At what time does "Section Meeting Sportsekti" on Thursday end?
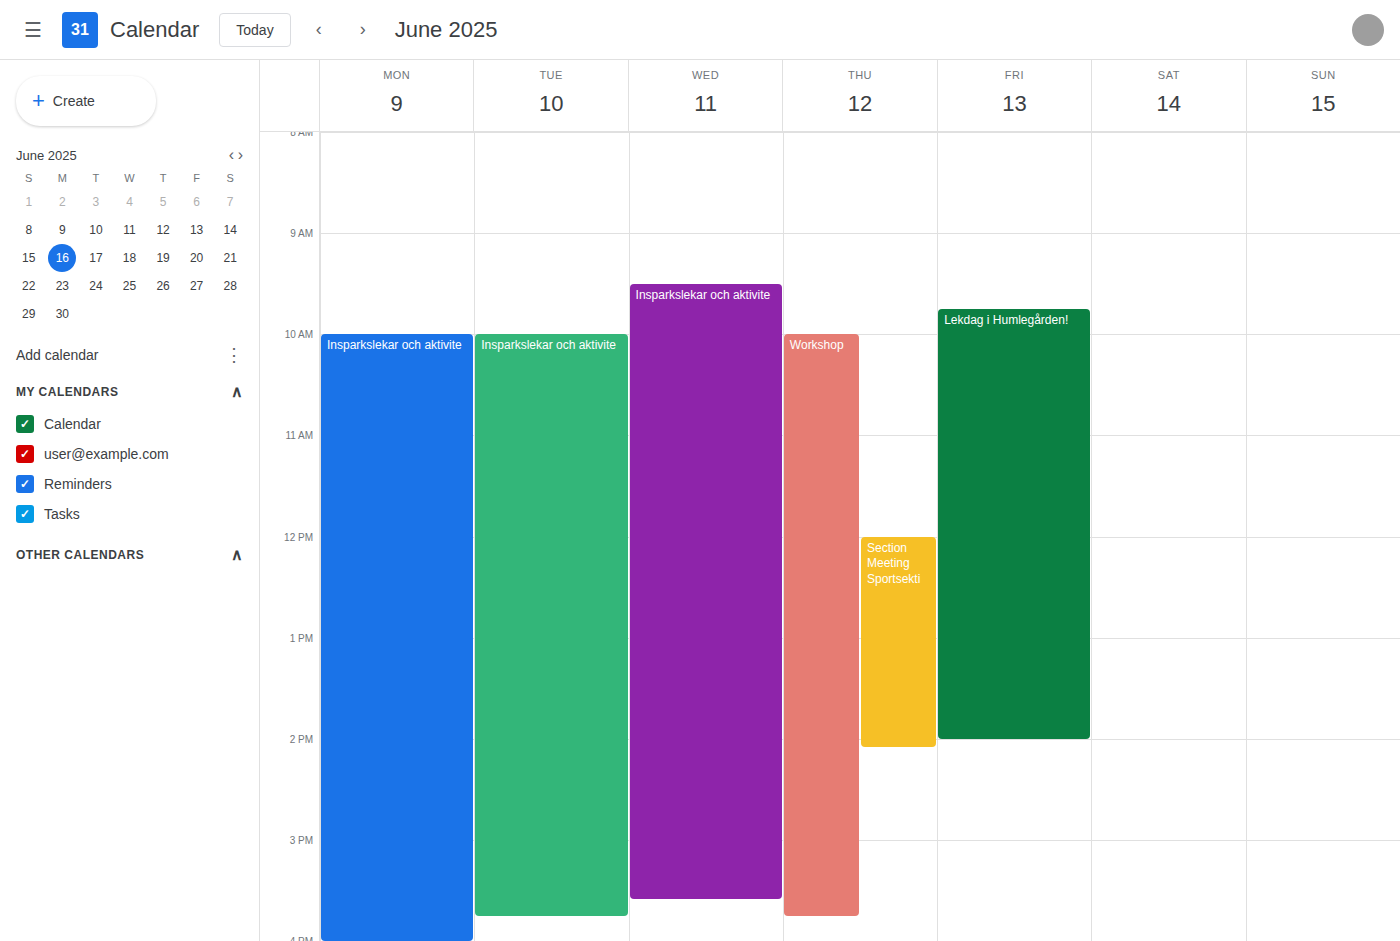
2:05 PM